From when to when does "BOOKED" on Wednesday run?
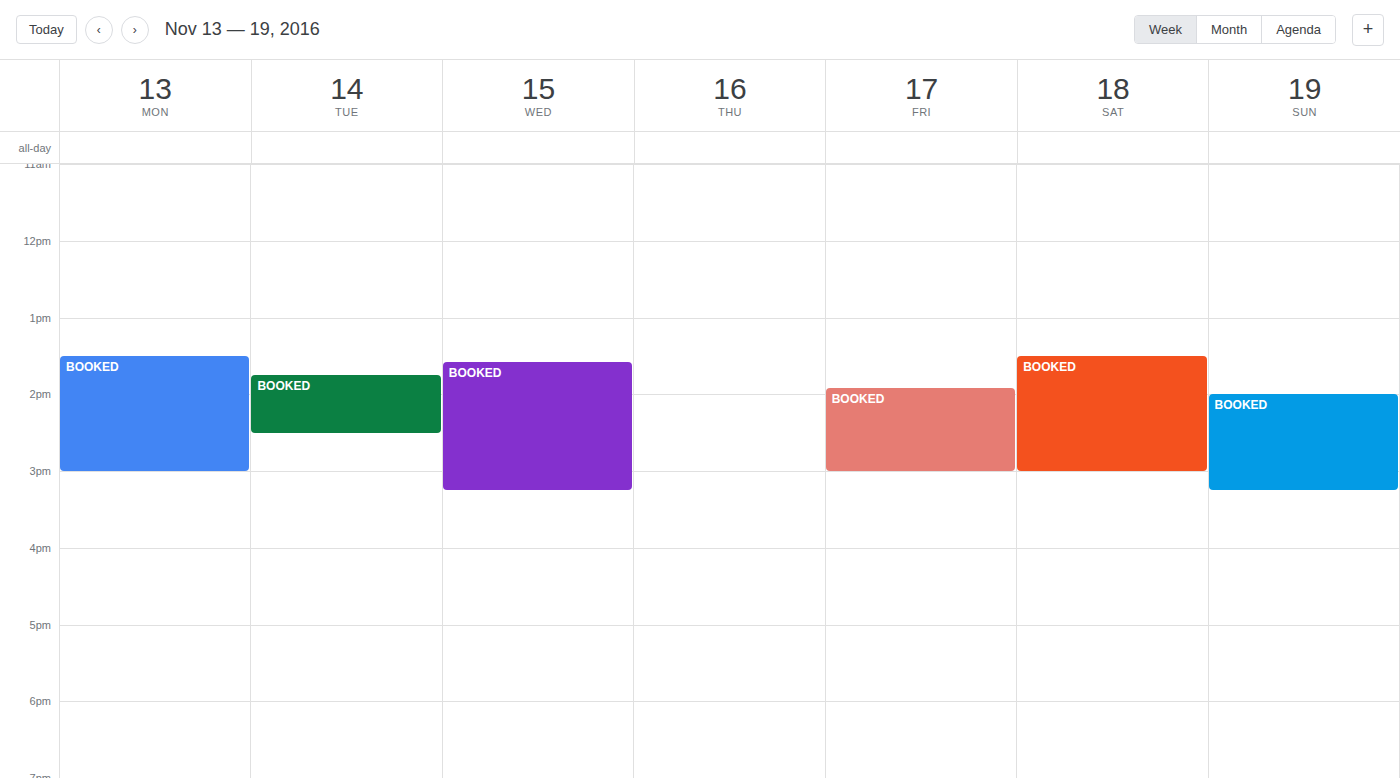
1:35 PM to 3:15 PM